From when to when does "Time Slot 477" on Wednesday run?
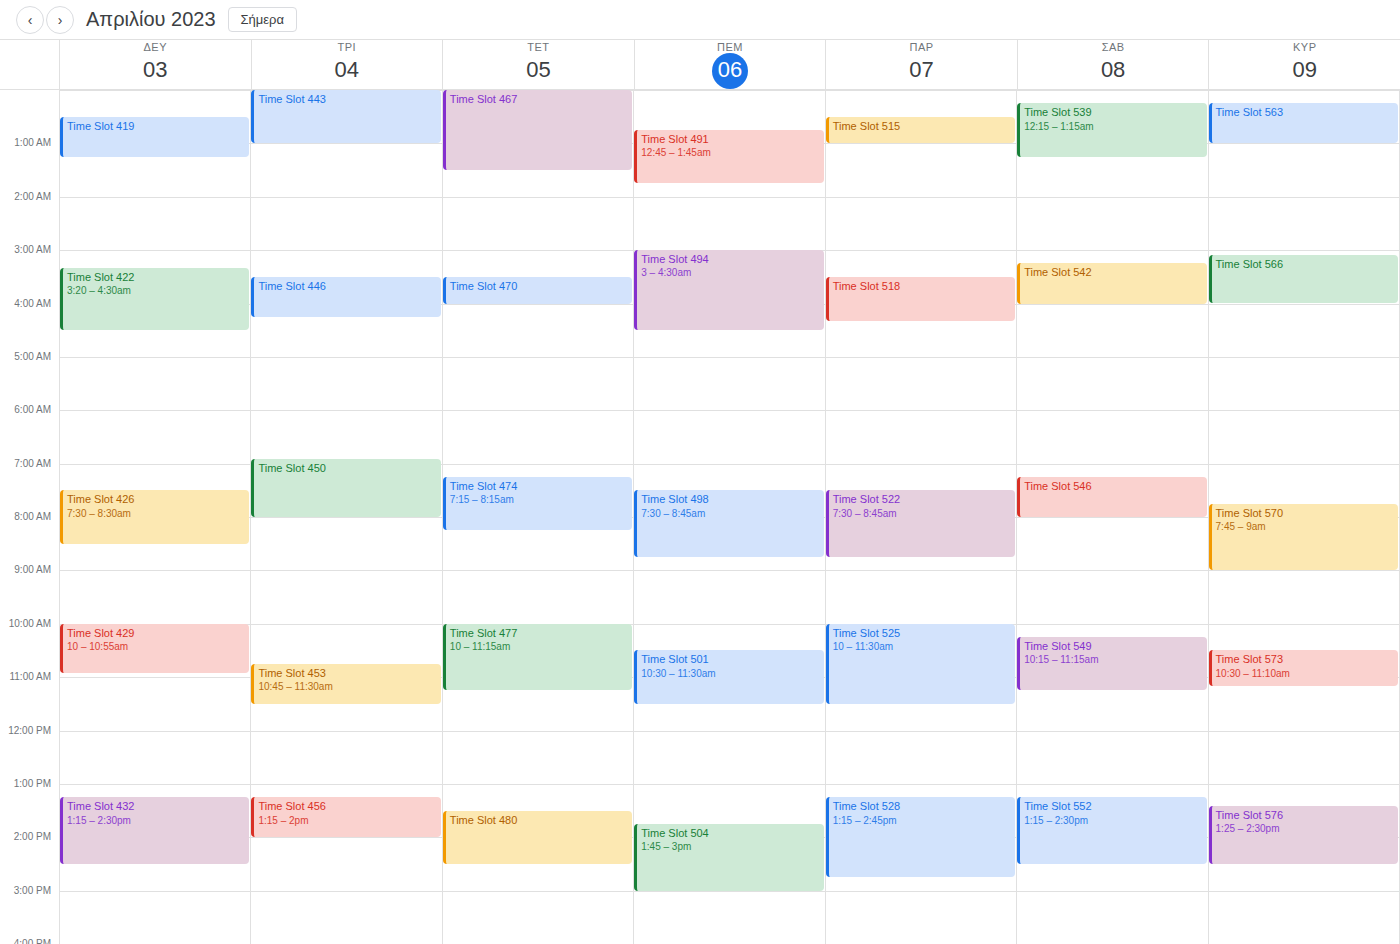
10:00 AM to 11:15 AM